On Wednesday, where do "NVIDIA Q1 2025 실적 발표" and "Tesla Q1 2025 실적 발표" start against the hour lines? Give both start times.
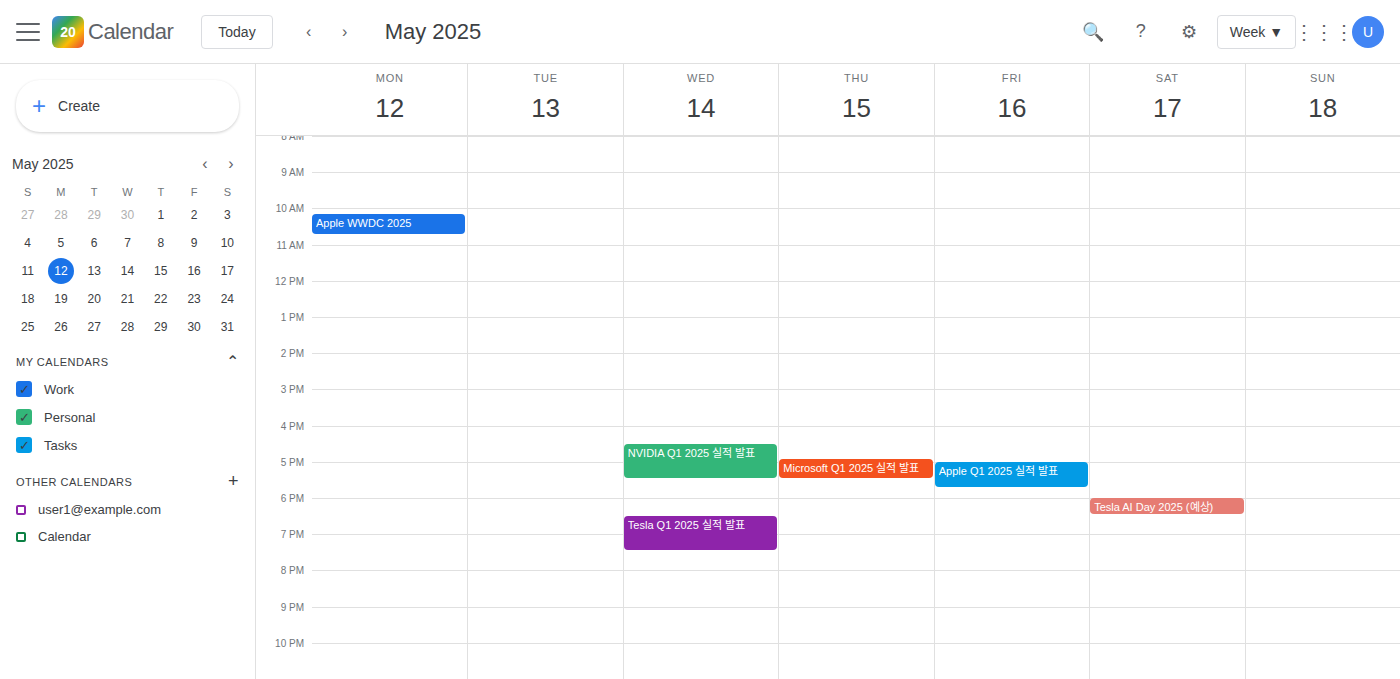
"NVIDIA Q1 2025 실적 발표": 4:30 PM, halfway between the 4 PM and 5 PM lines. "Tesla Q1 2025 실적 발표": 6:30 PM, halfway between the 6 PM and 7 PM lines.